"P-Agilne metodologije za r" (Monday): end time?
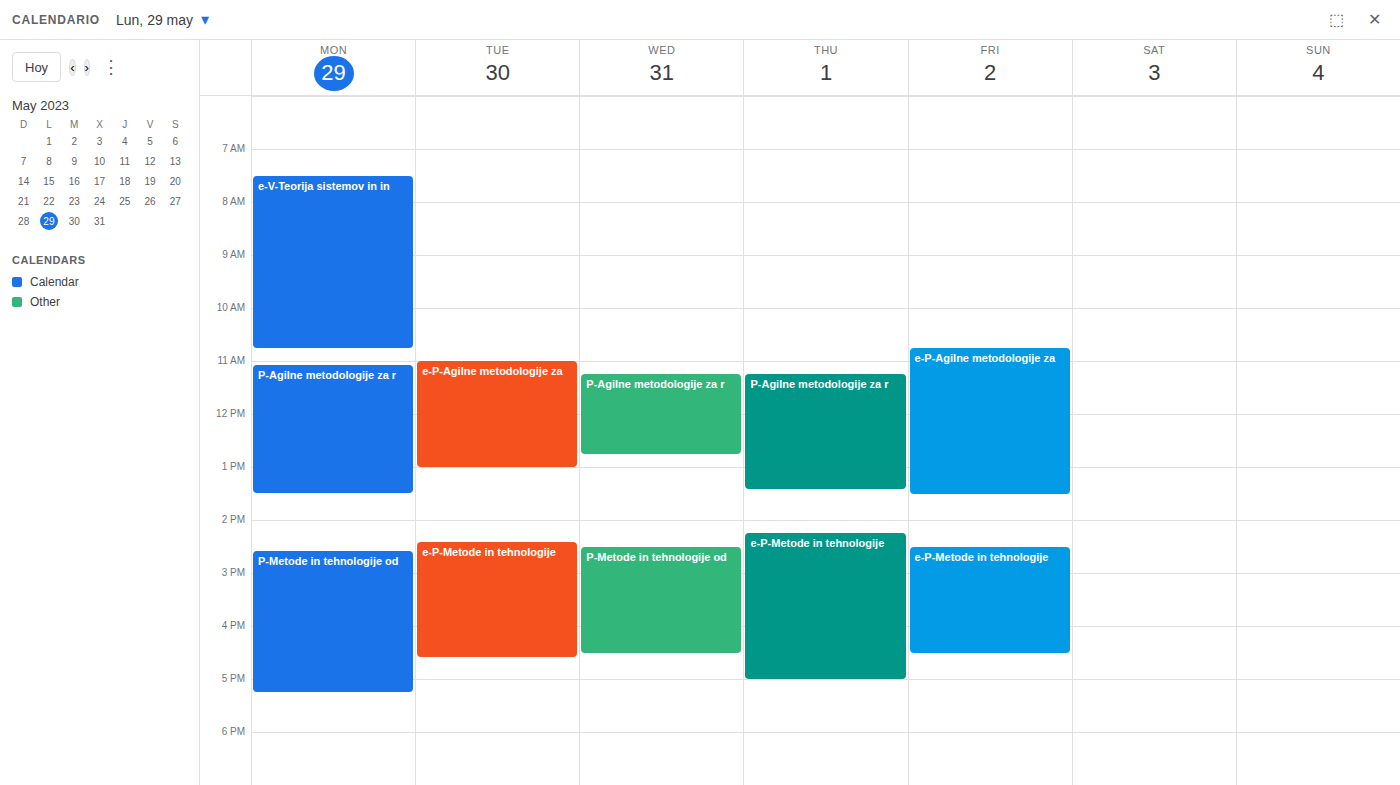
13:30